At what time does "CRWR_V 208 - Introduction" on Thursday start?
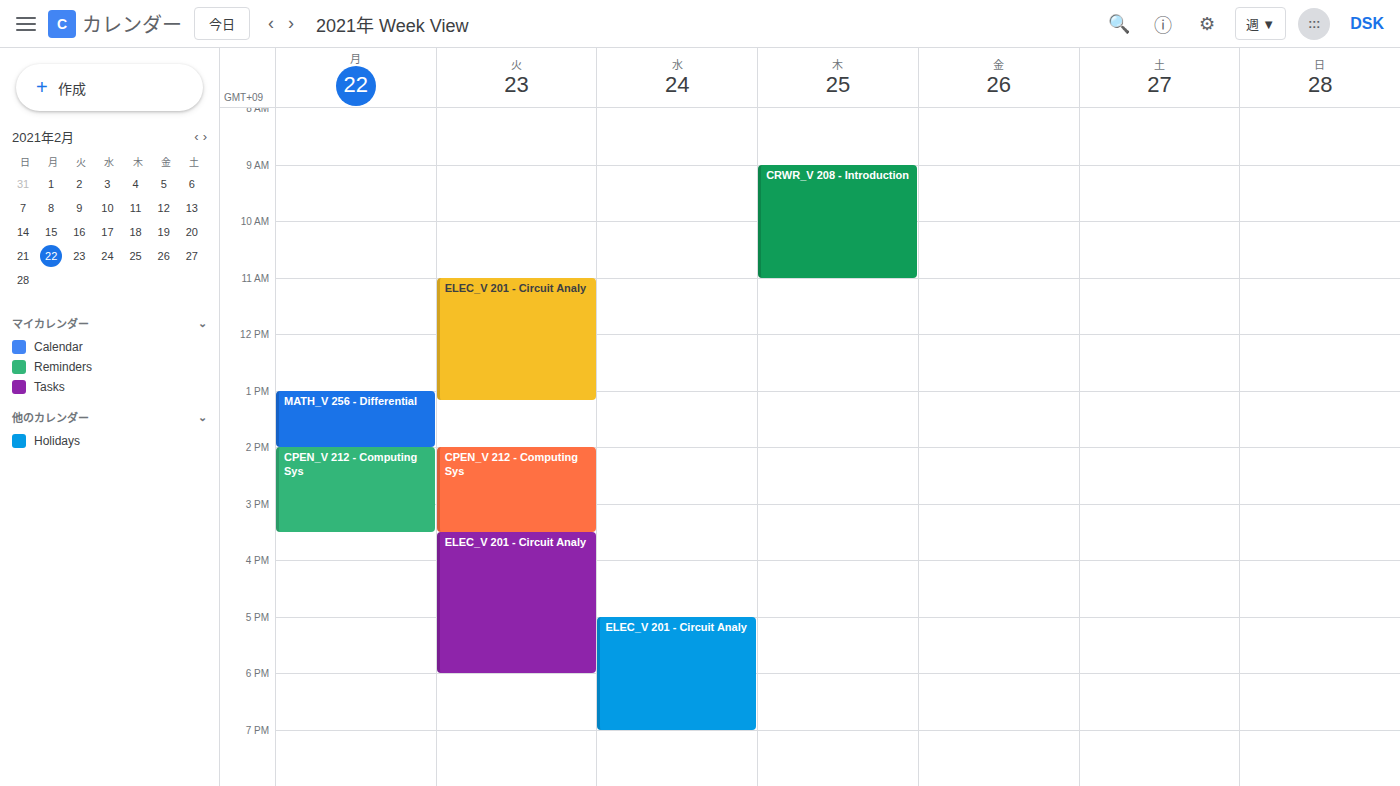
9:00 AM